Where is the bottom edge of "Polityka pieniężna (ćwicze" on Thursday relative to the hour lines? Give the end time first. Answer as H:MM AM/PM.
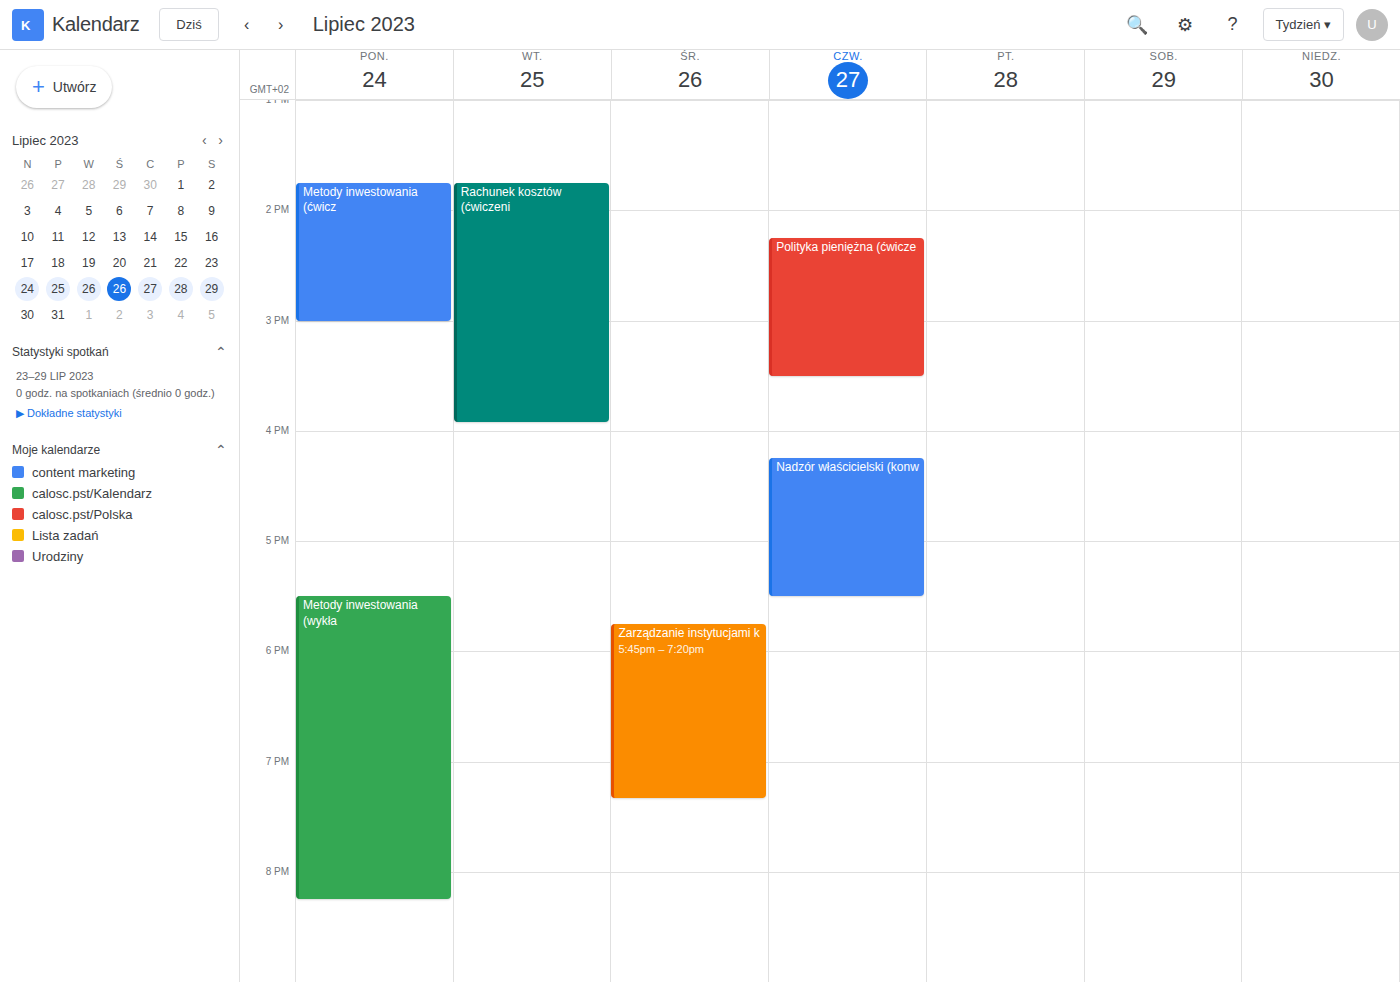
3:30 PM -- halfway between the 3 PM and 4 PM lines.